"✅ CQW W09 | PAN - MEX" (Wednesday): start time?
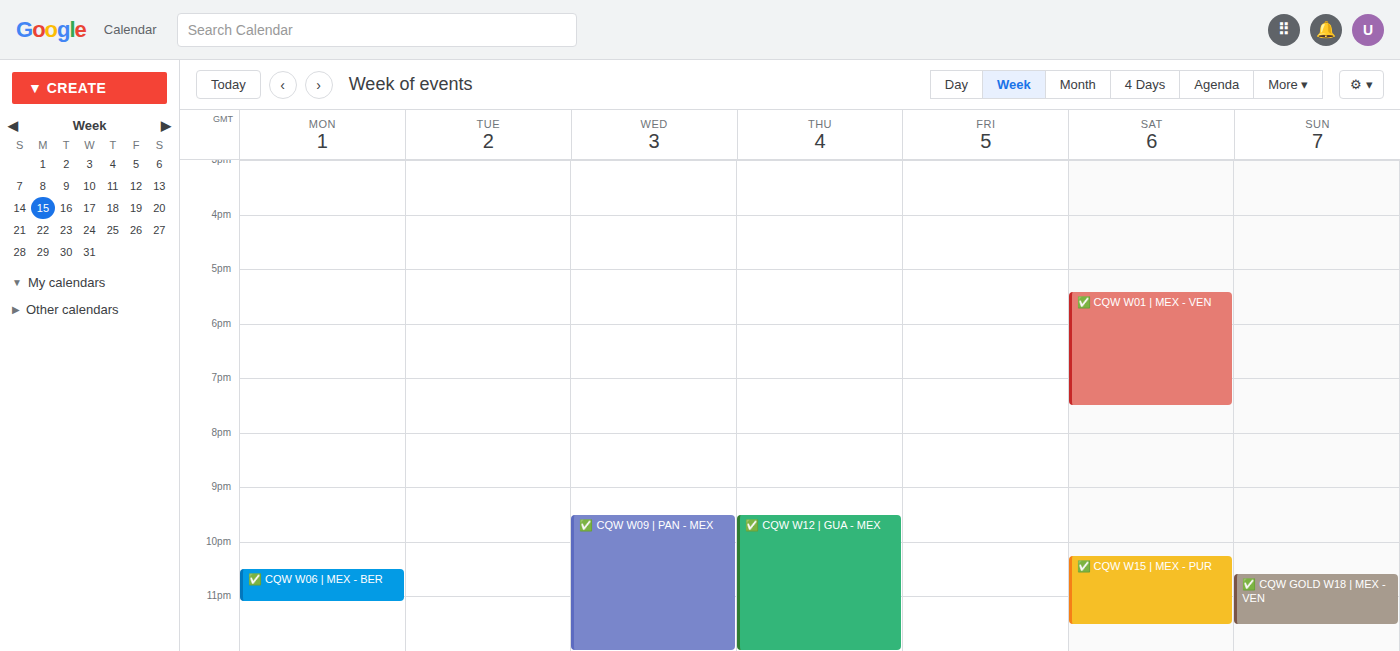
9:30 PM